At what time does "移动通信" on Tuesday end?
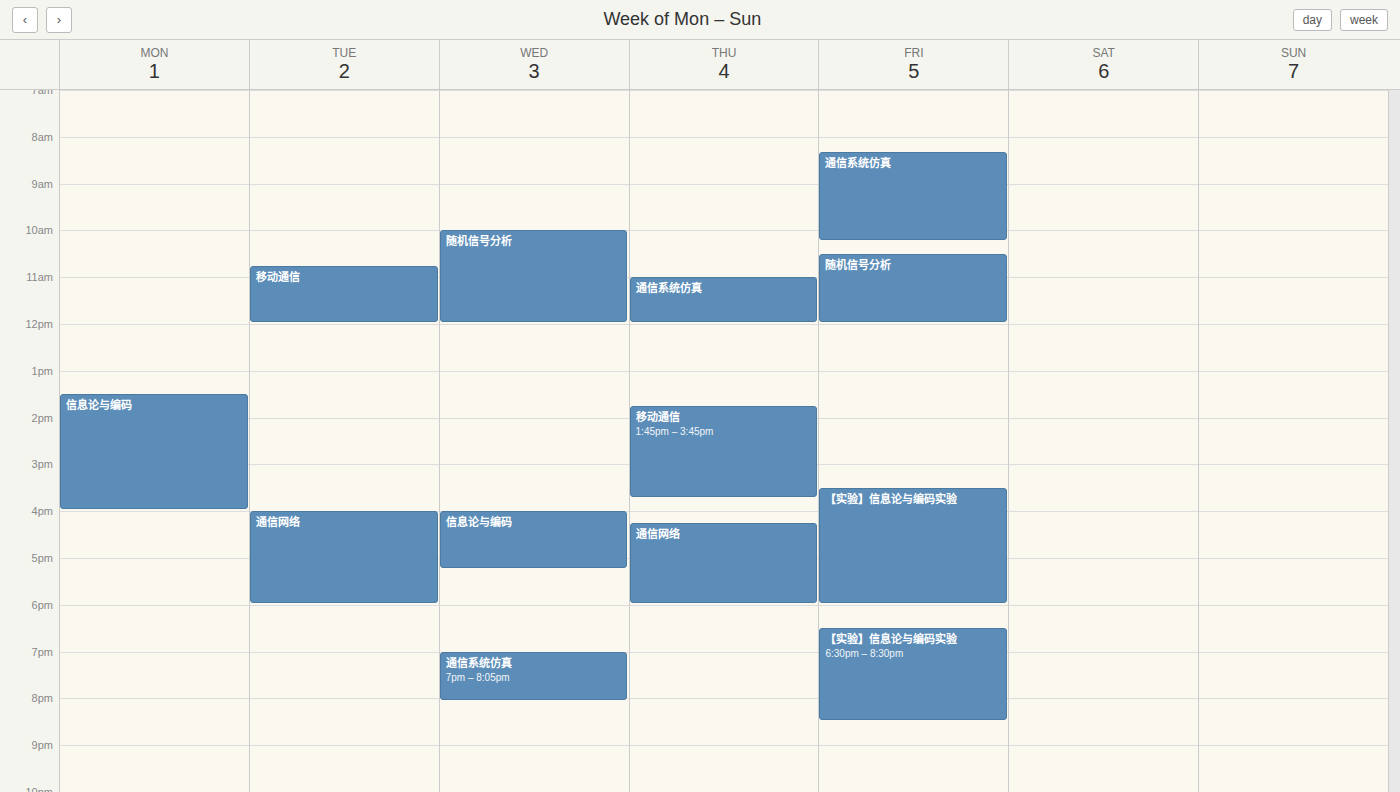
12:00 PM